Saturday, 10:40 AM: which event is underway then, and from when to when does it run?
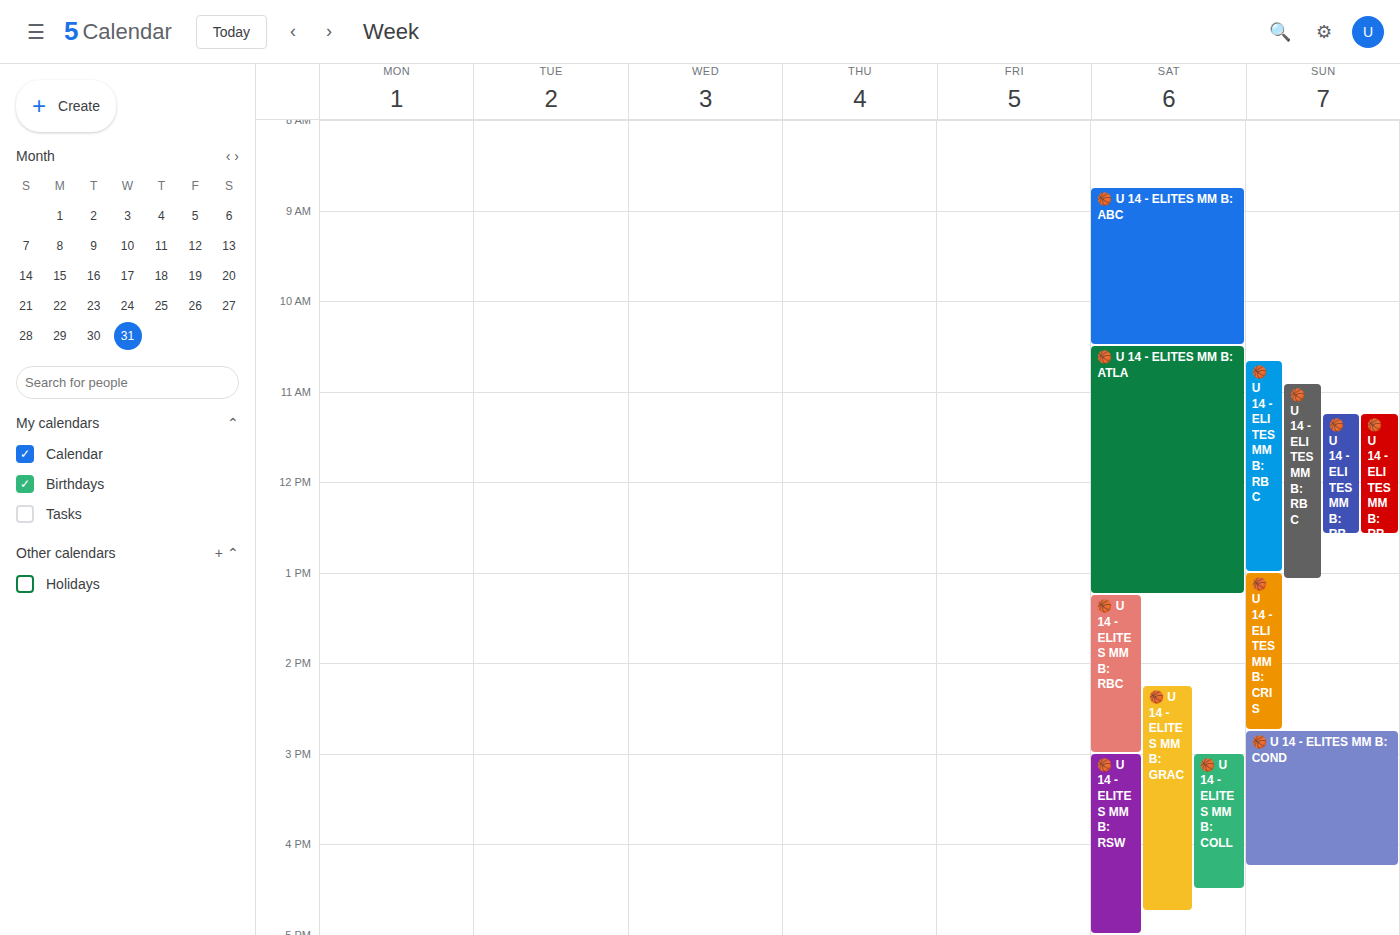
"🏀 U 14 - ELITES MM B: ATLA", 10:30 AM to 1:15 PM